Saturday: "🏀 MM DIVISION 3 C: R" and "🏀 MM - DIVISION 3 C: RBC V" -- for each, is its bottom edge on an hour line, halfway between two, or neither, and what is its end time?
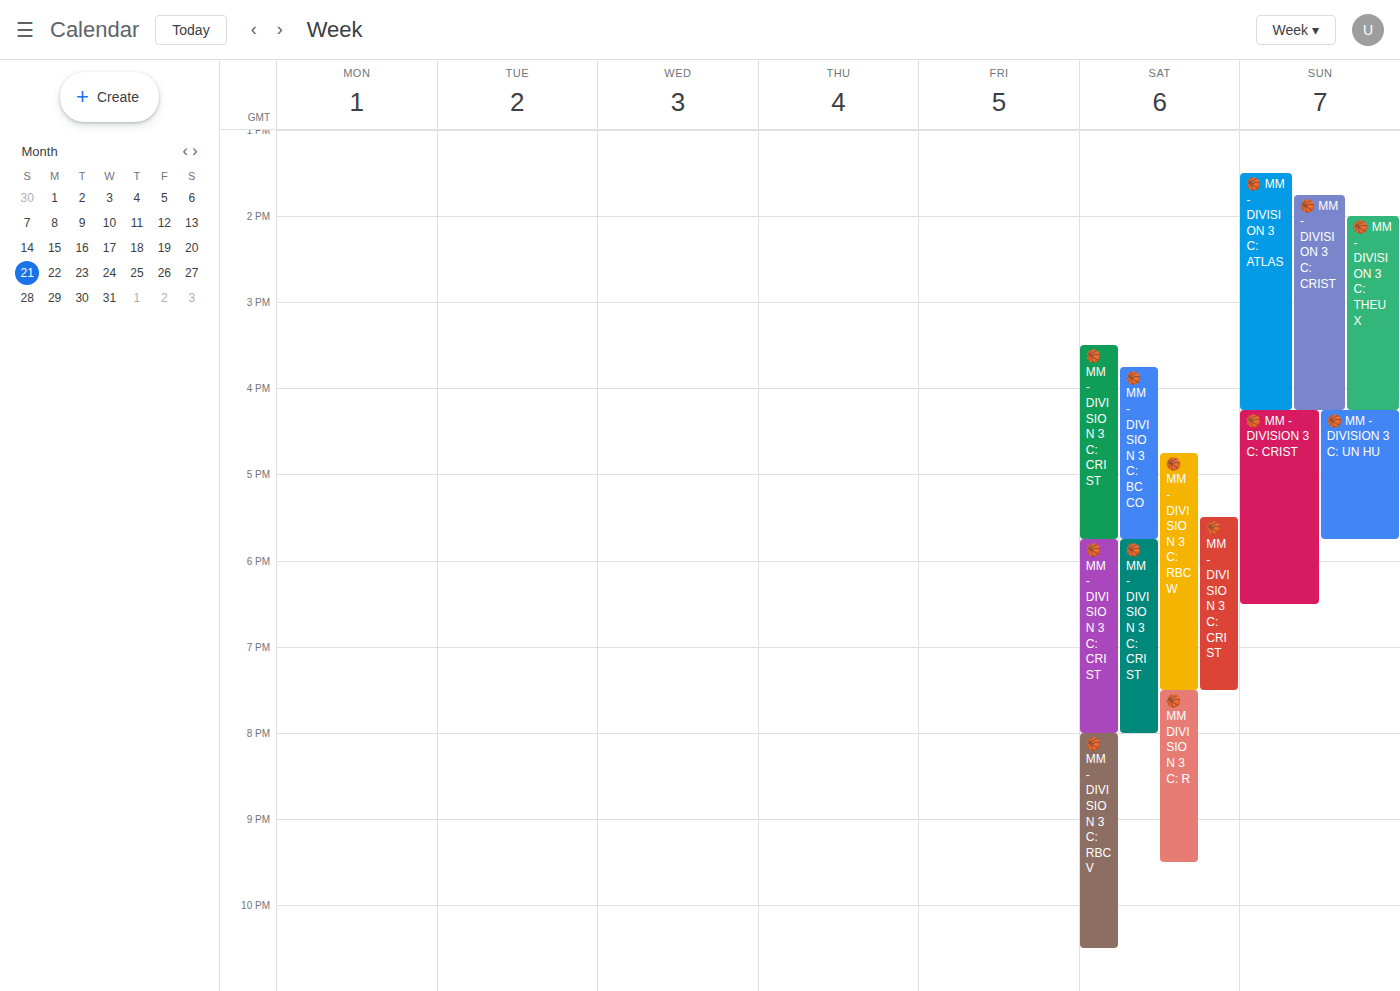
"🏀 MM DIVISION 3 C: R": 9:30 PM, halfway between the 9 PM and 10 PM lines. "🏀 MM - DIVISION 3 C: RBC V": 10:30 PM, halfway between the 10 PM and 11 PM lines.